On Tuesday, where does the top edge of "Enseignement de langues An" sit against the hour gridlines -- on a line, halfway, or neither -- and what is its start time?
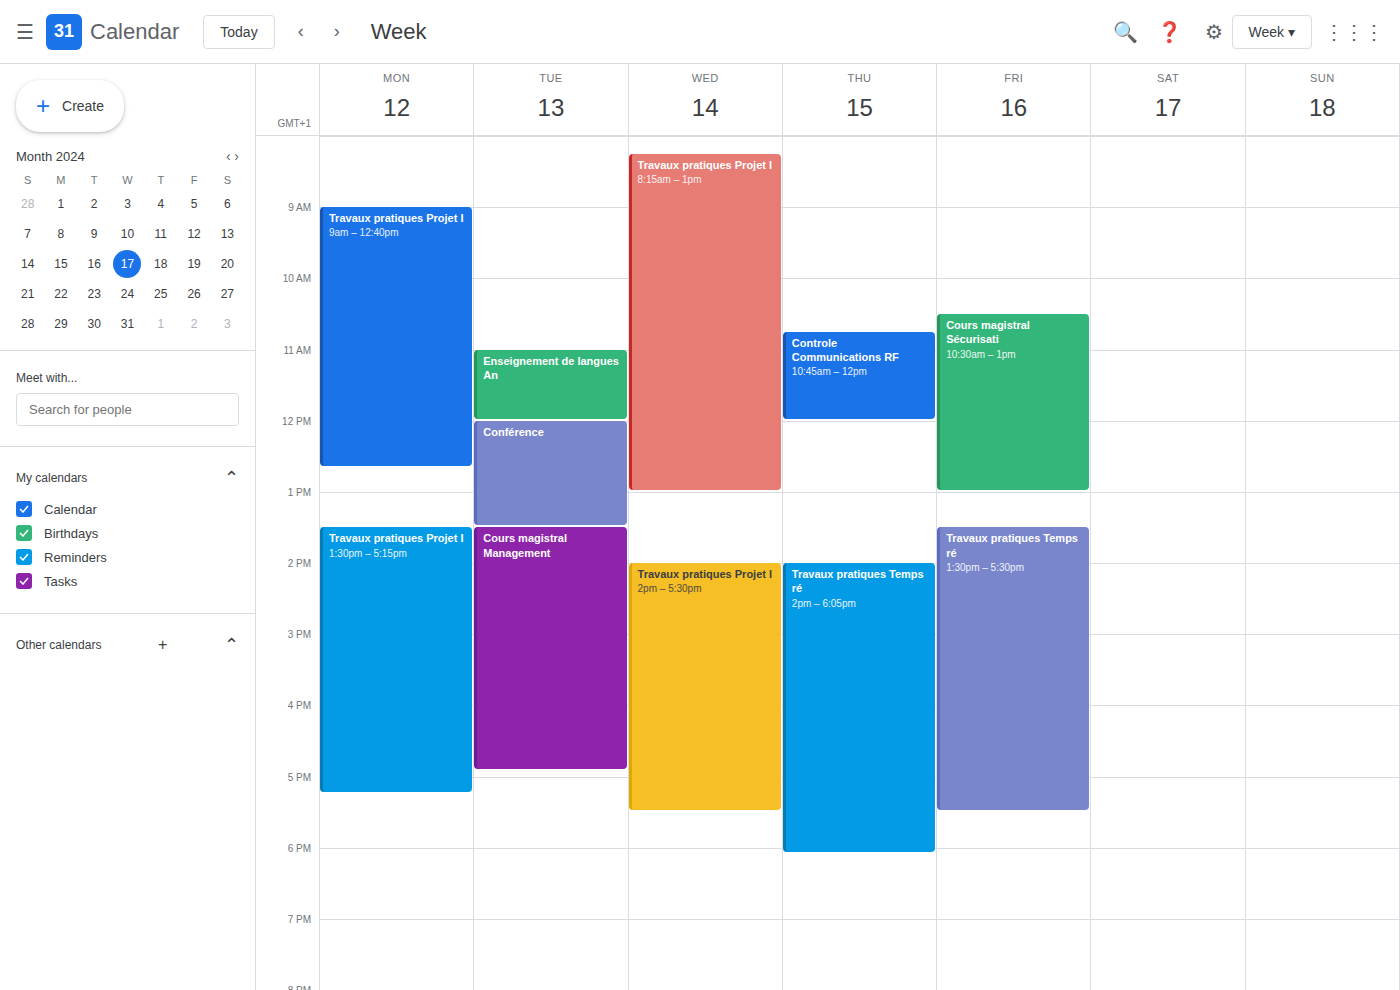
11:00 -- exactly on the 11:00 line.